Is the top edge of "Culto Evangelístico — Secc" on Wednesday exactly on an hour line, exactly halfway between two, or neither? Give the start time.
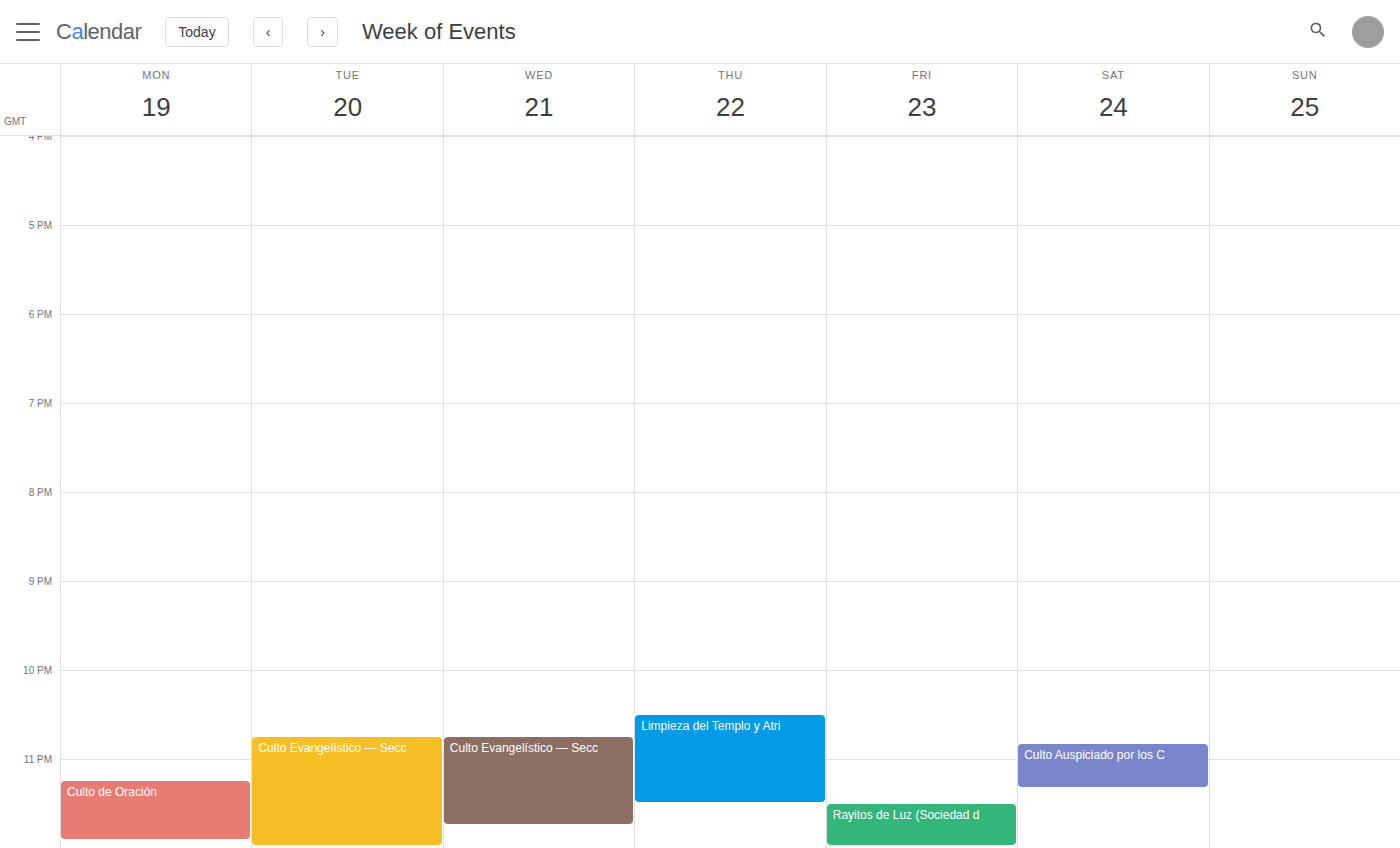
10:45 PM -- neither: three quarters of the way from the 10 PM line to the 11 PM line.